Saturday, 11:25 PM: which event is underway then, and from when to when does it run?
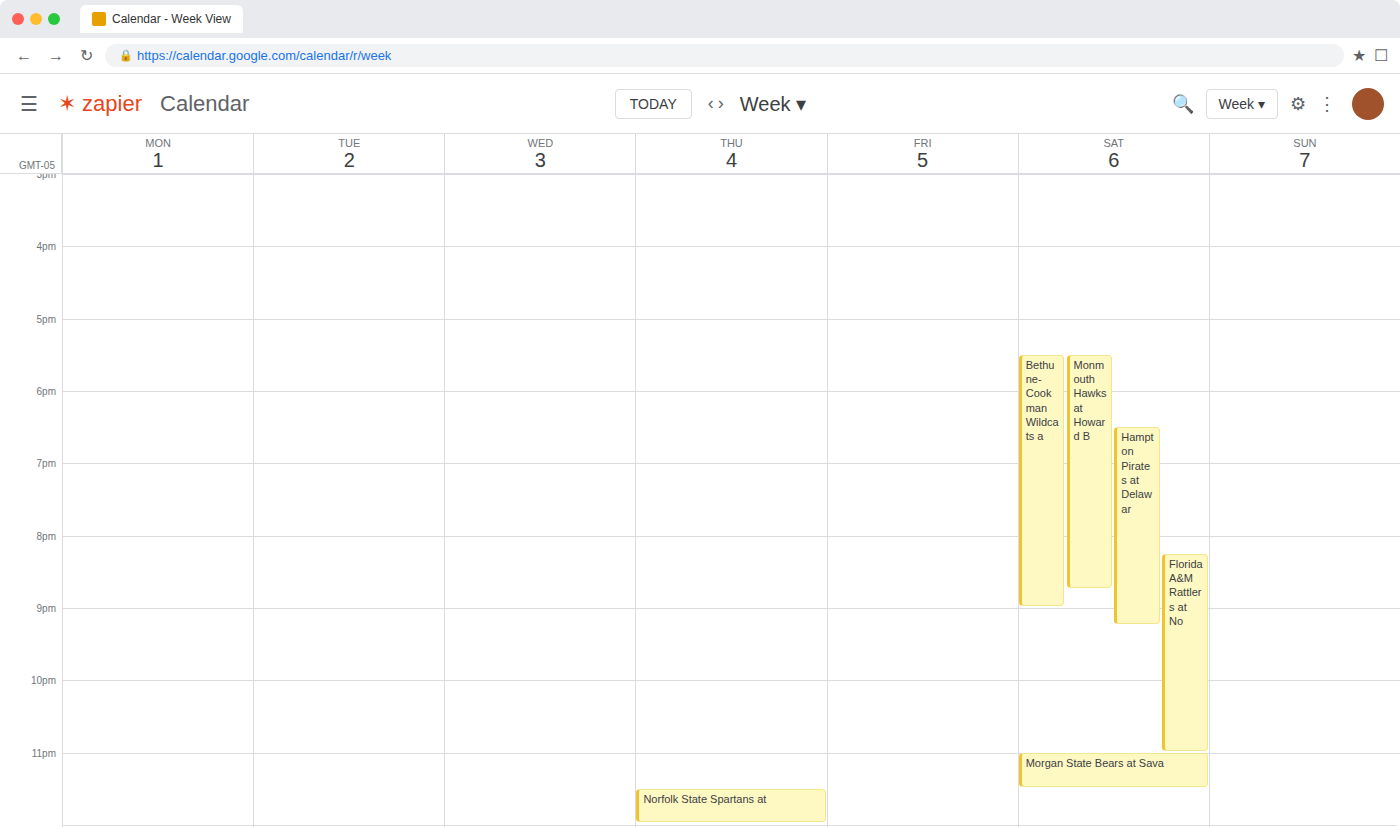
"Morgan State Bears at Sava", 11:00 PM to 11:30 PM